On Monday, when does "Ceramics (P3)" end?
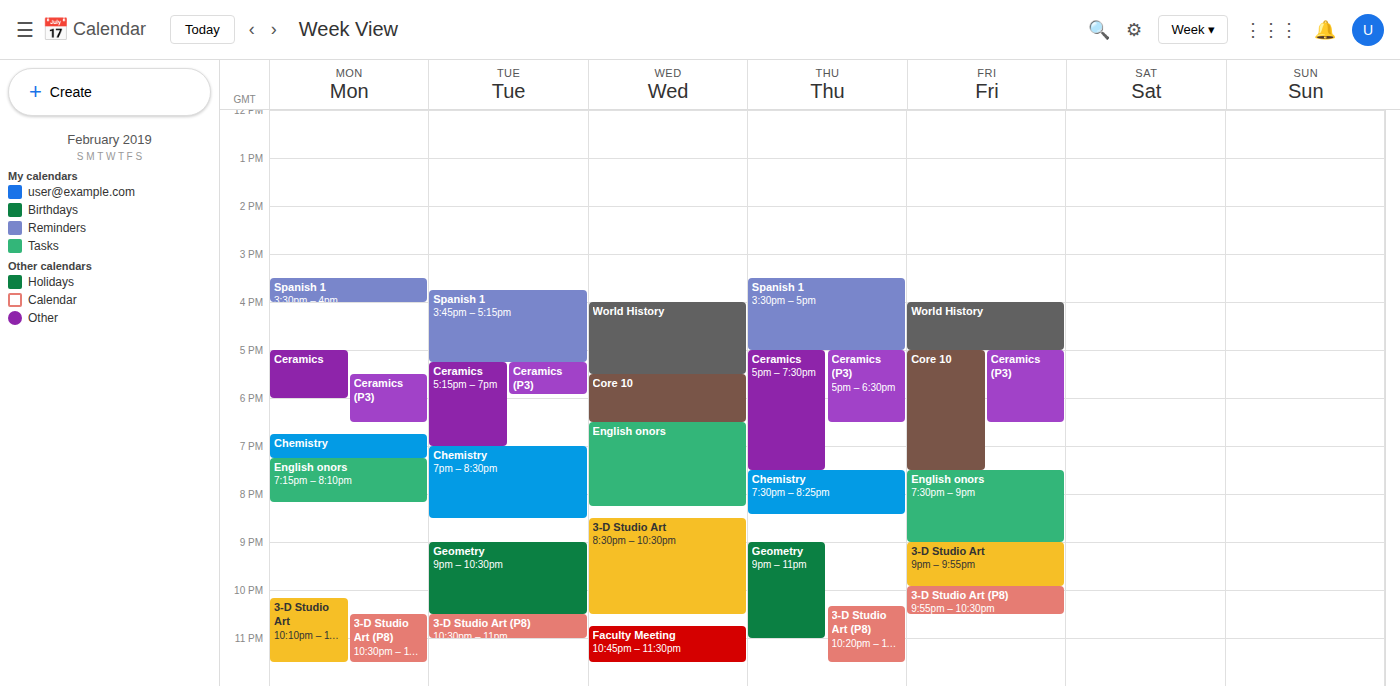
6:30 PM